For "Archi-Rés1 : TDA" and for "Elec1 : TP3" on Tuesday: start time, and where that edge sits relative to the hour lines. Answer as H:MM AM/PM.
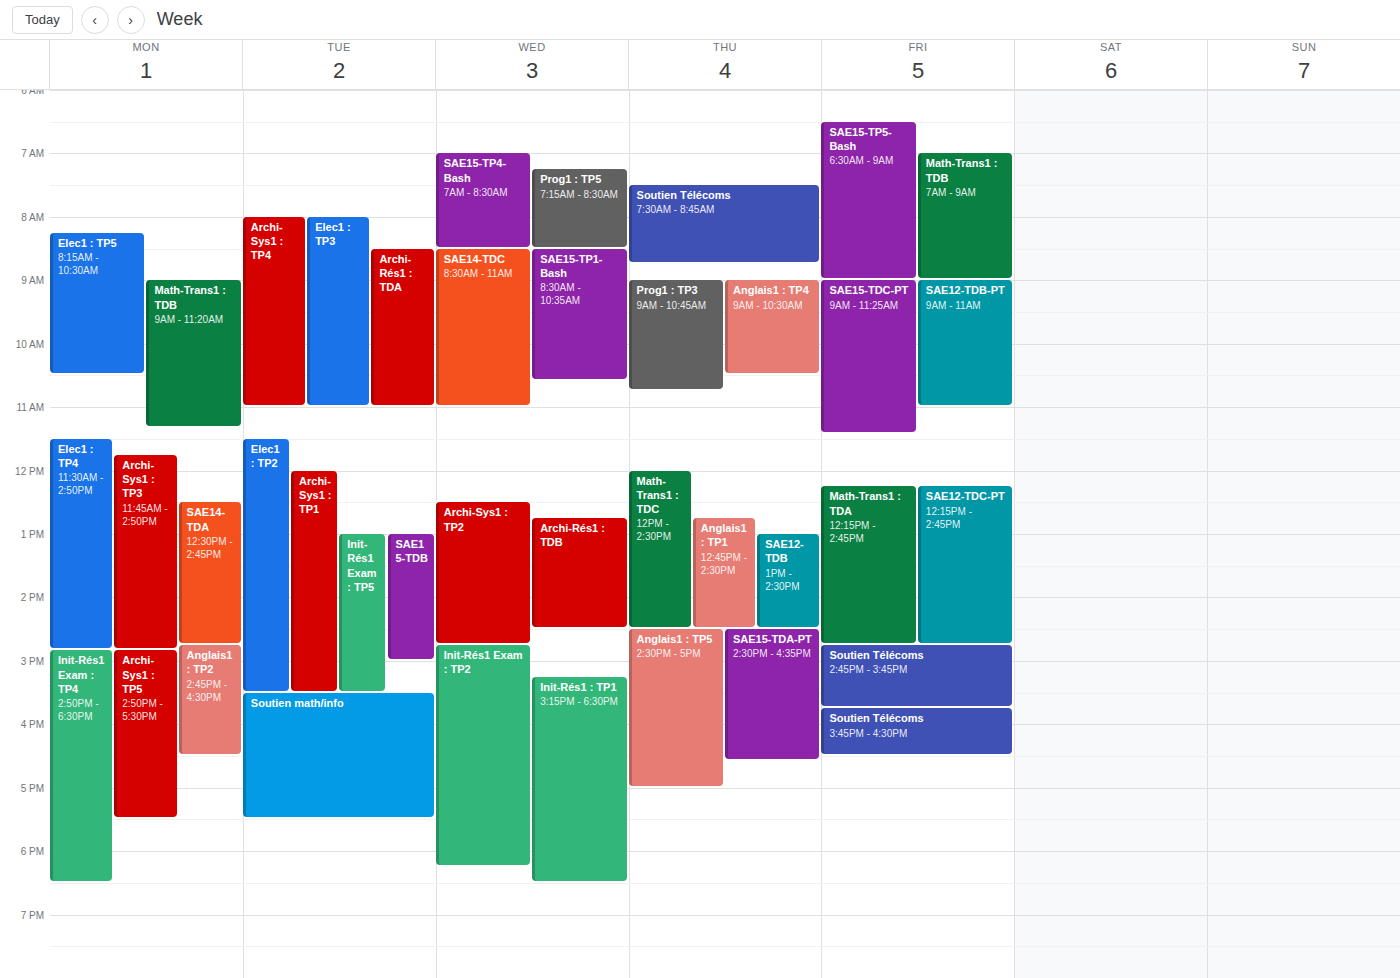
"Archi-Rés1 : TDA": 8:30 AM, halfway between the 8 AM and 9 AM lines. "Elec1 : TP3": 8:00 AM, exactly on the 8 AM line.